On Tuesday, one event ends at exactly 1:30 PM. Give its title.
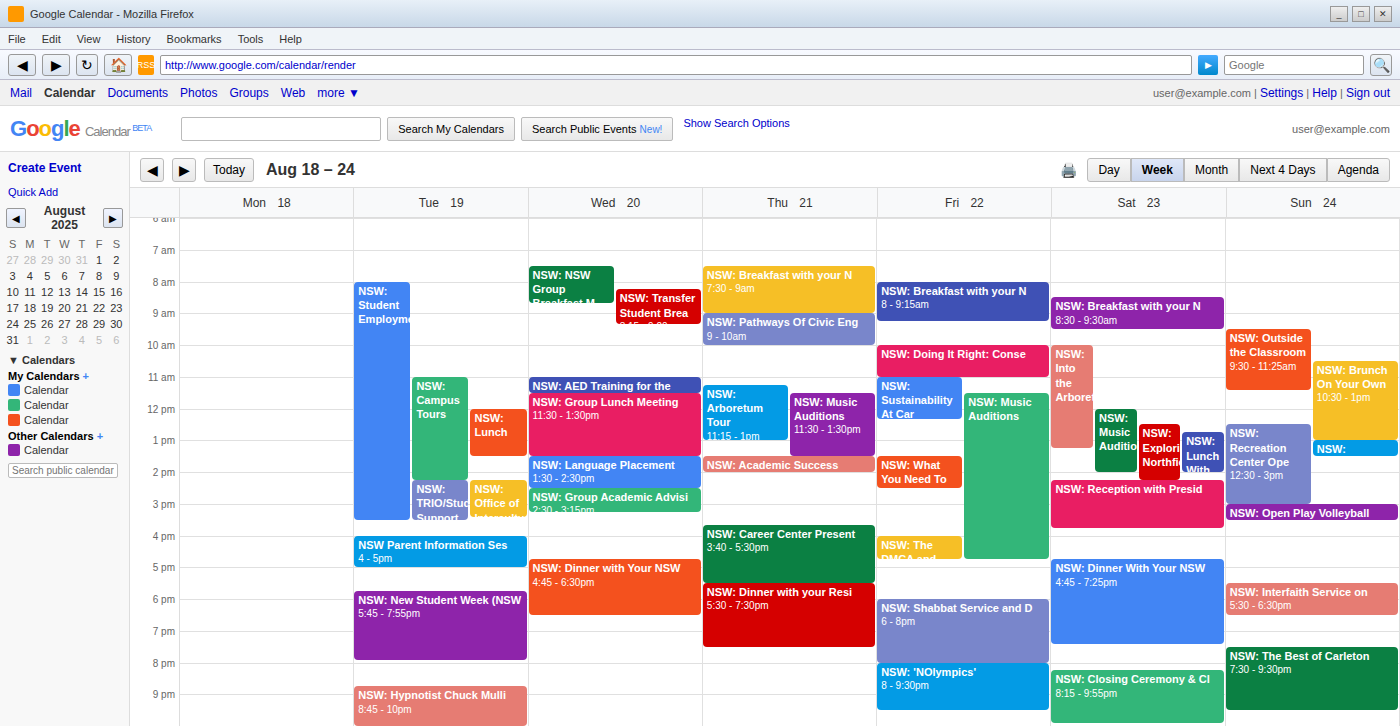
"NSW: Lunch"